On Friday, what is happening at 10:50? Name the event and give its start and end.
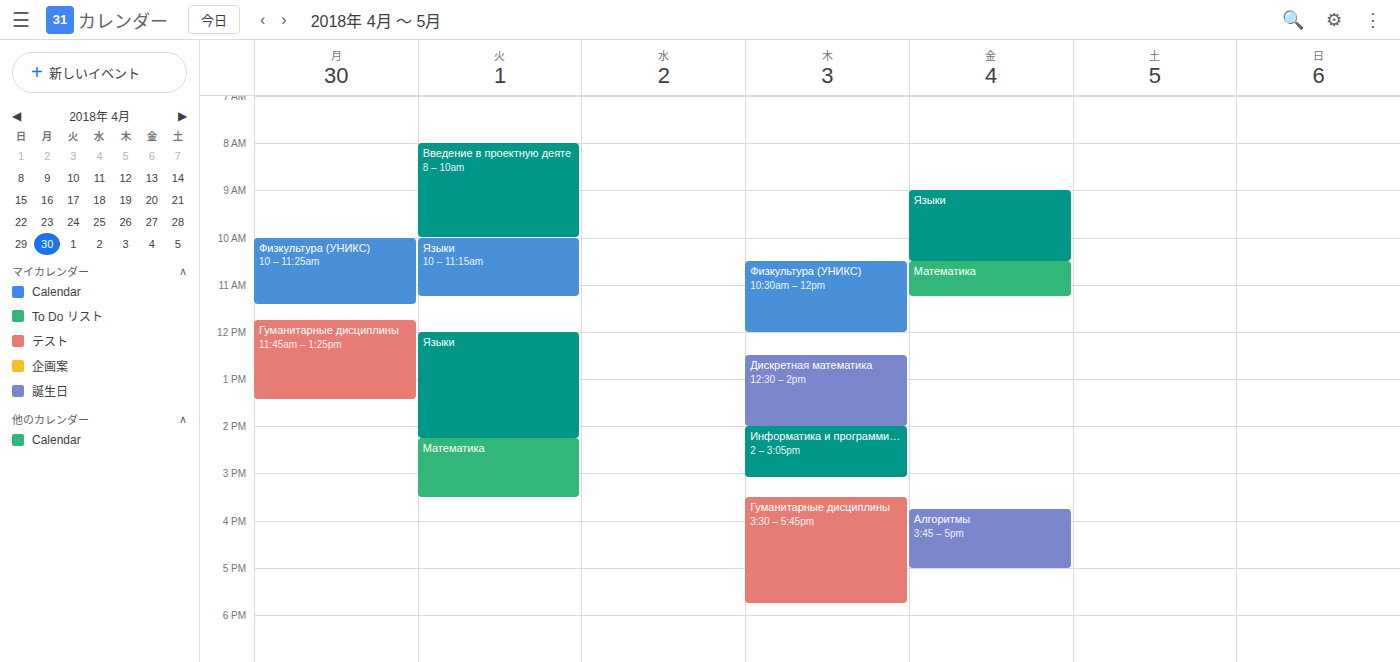
"Математика", 10:30 to 11:15